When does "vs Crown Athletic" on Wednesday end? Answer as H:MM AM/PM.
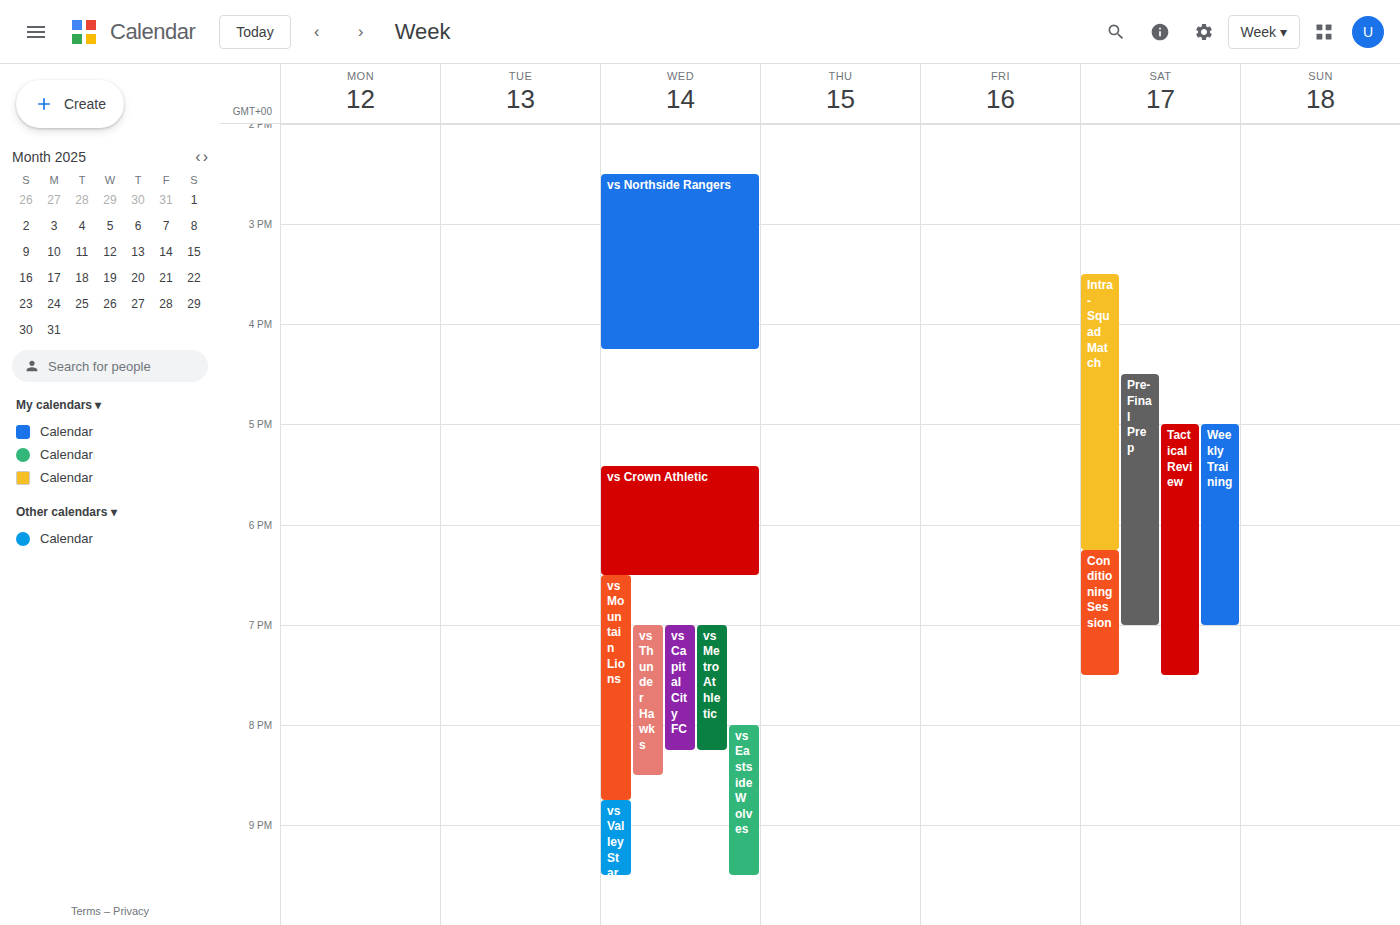
6:30 PM